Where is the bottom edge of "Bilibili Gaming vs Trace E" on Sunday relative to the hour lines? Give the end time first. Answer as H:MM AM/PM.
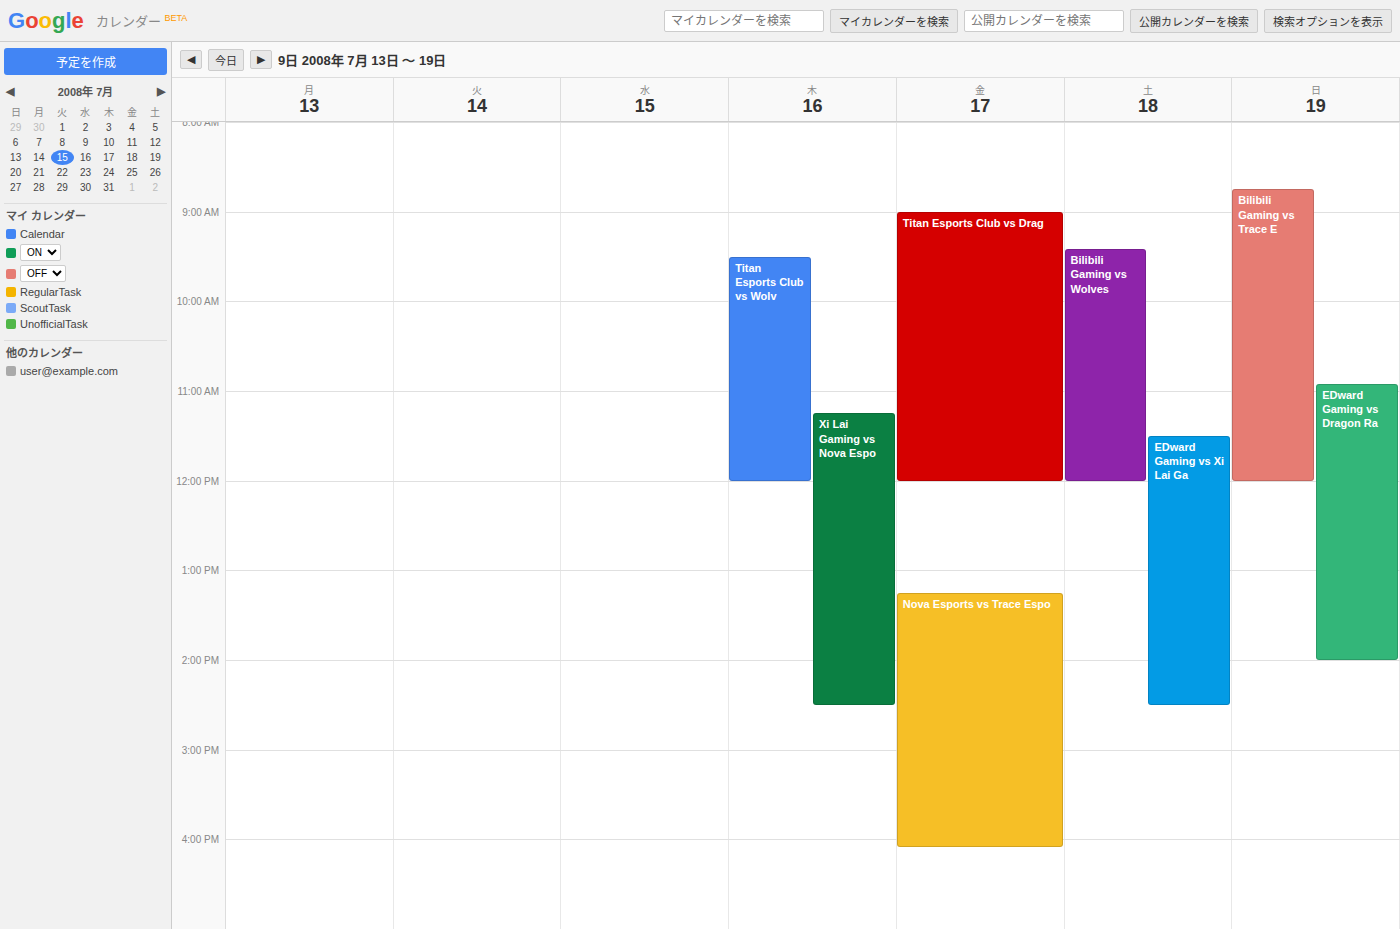
12:00 PM -- exactly on the 12 PM line.